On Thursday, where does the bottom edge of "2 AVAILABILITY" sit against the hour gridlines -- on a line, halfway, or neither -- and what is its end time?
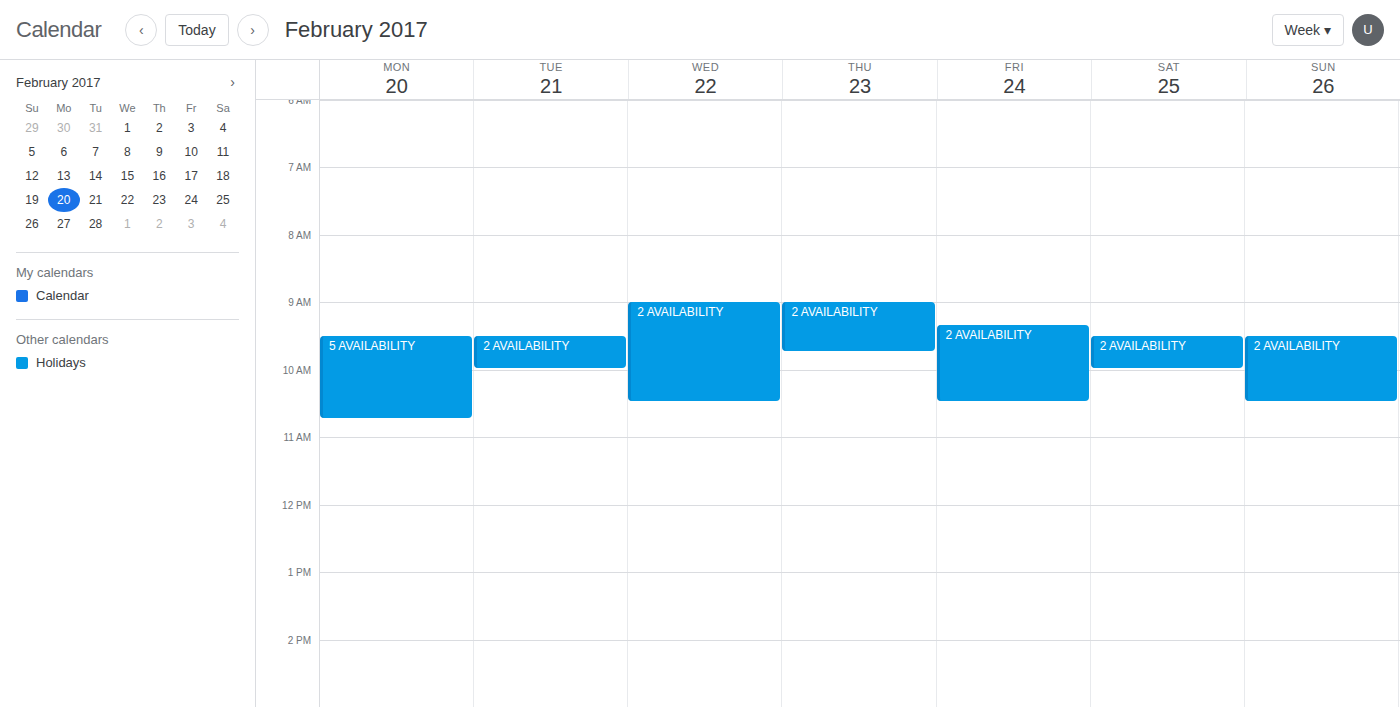
9:45 AM -- neither: three quarters of the way from the 9 AM line to the 10 AM line.